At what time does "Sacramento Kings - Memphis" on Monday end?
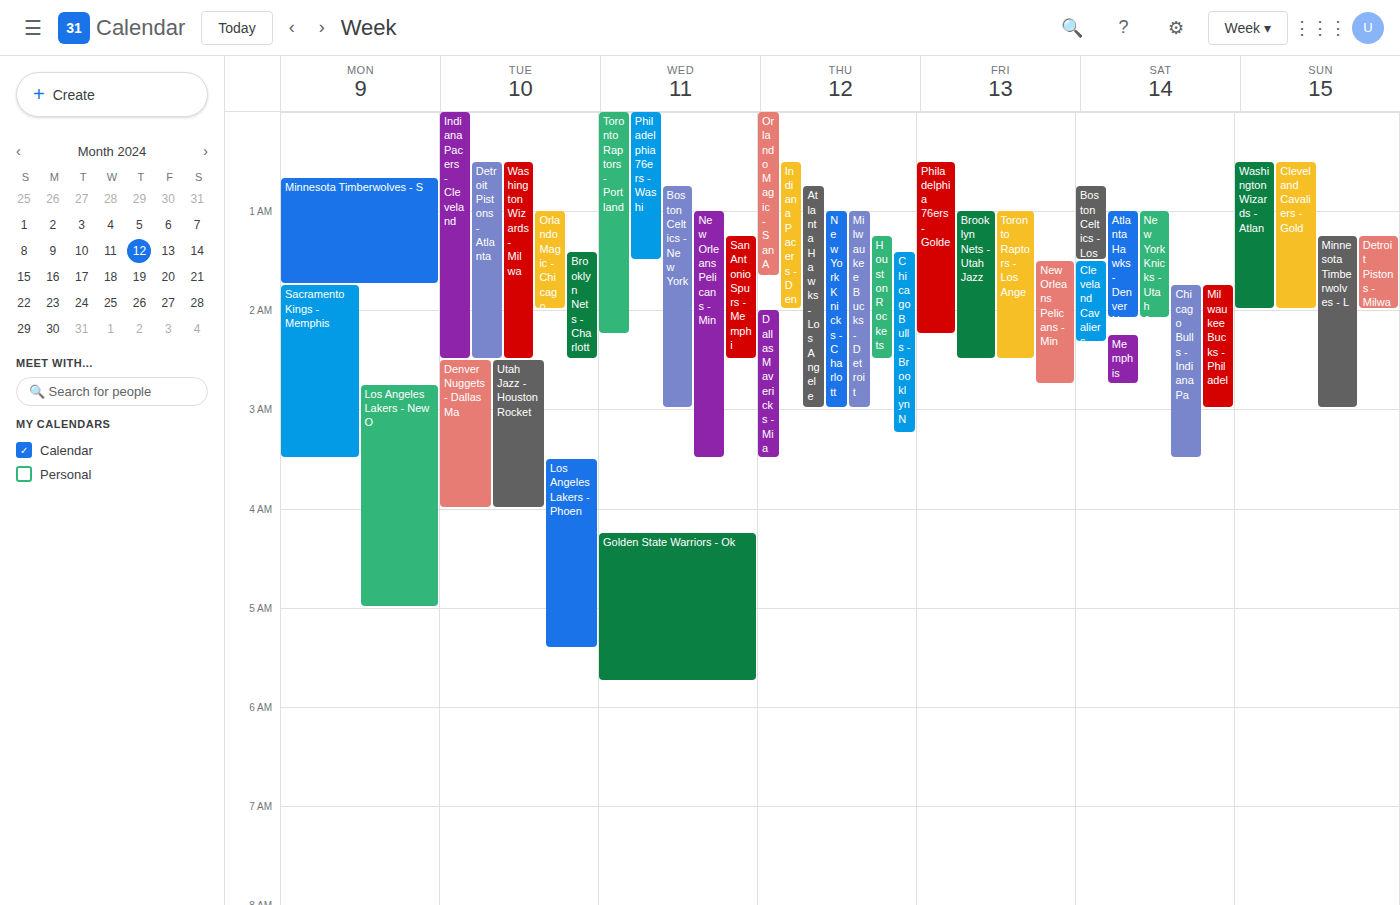
3:30 AM